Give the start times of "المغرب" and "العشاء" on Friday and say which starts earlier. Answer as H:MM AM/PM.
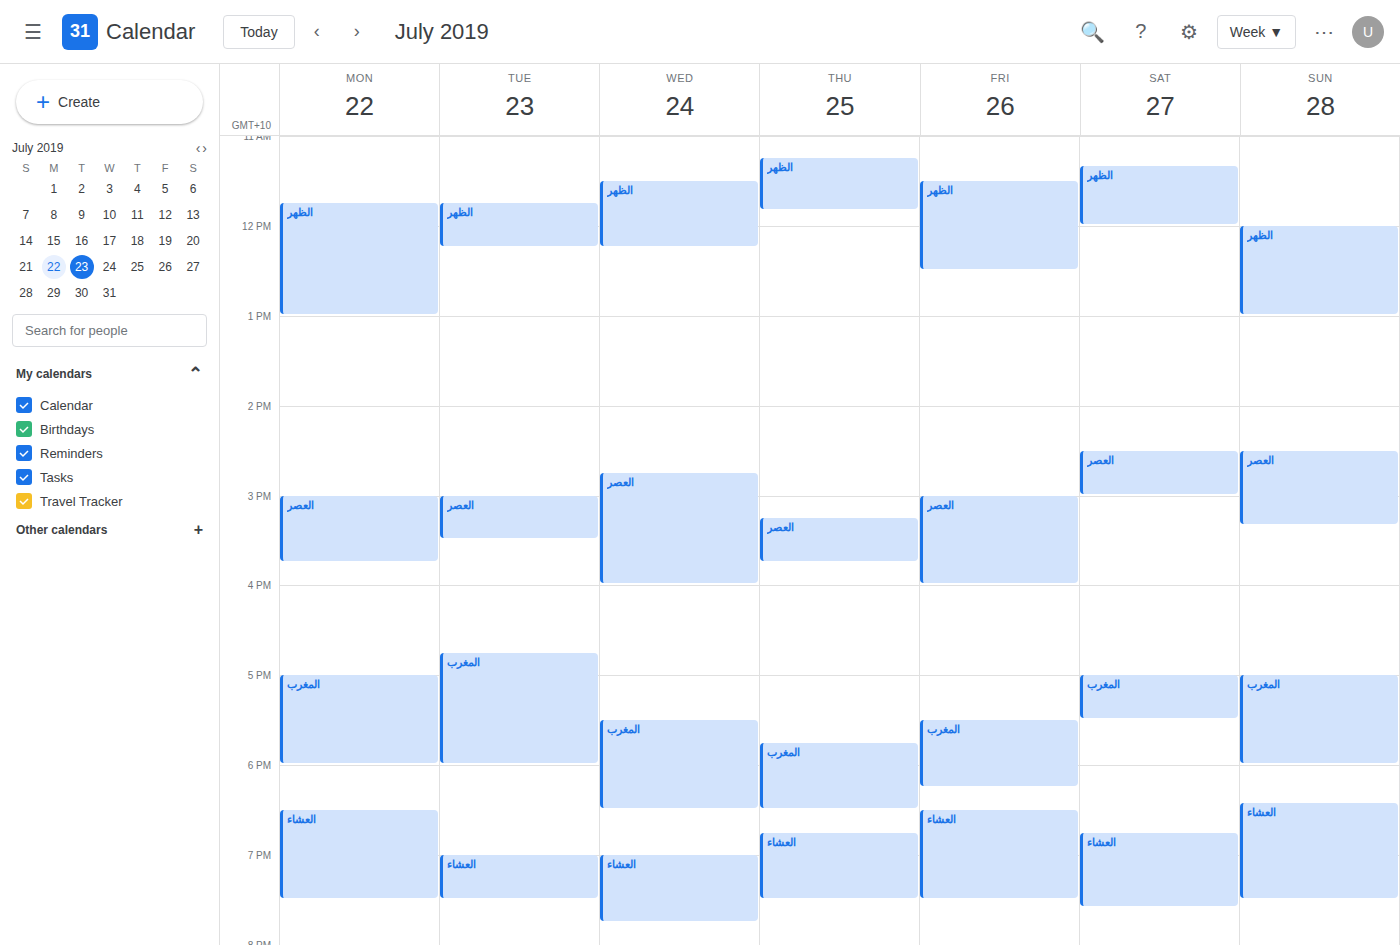
"المغرب" 5:30 PM; "العشاء" 6:30 PM.